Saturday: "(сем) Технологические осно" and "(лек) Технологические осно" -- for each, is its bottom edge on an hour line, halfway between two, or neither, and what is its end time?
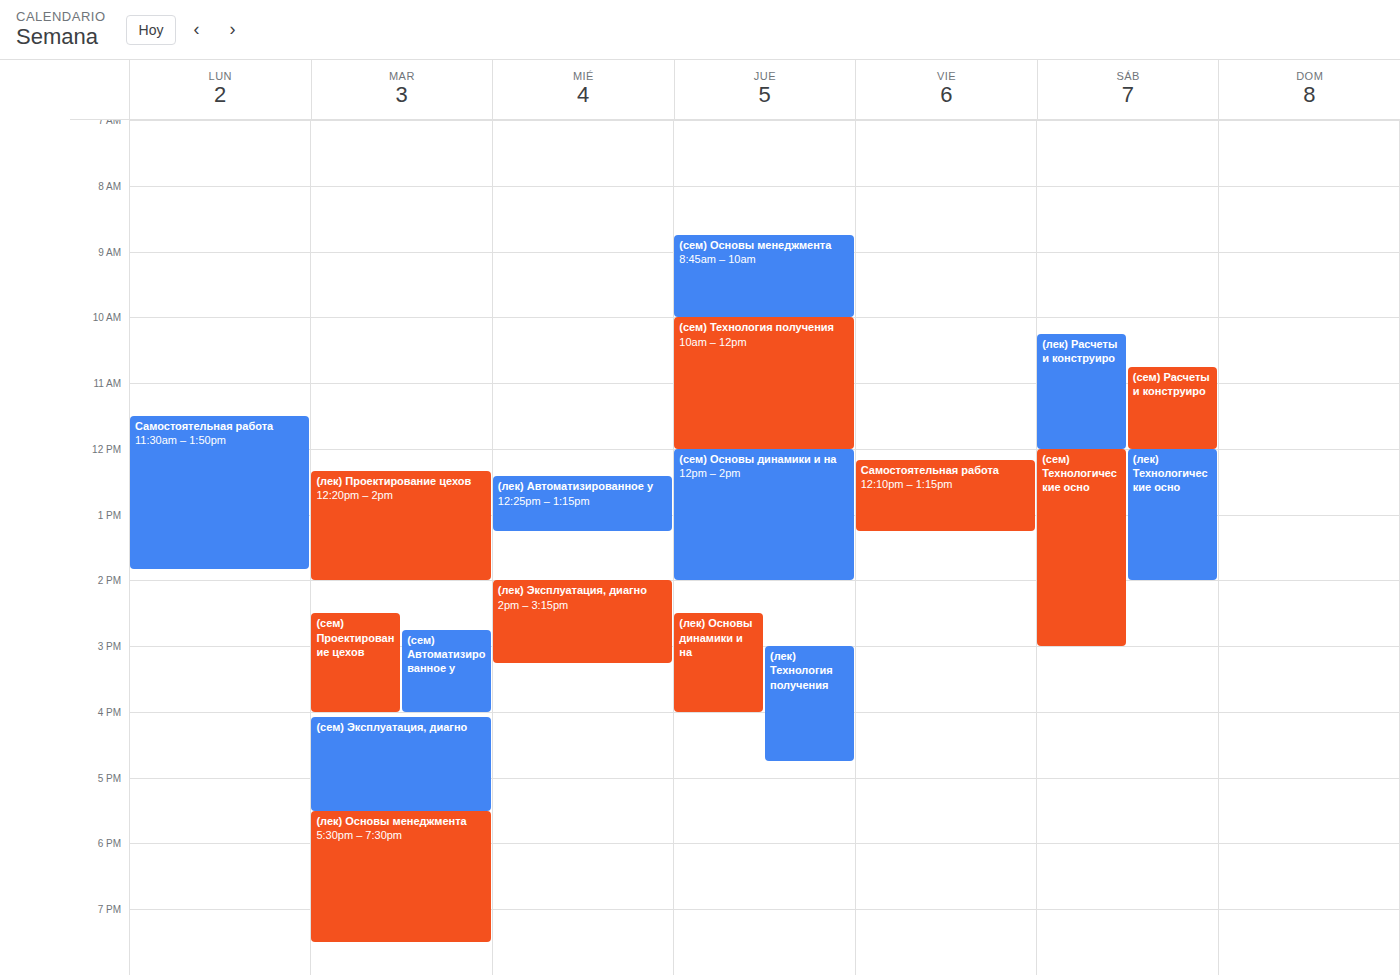
"(сем) Технологические осно": 3:00 PM, exactly on the 3 PM line. "(лек) Технологические осно": 2:00 PM, exactly on the 2 PM line.